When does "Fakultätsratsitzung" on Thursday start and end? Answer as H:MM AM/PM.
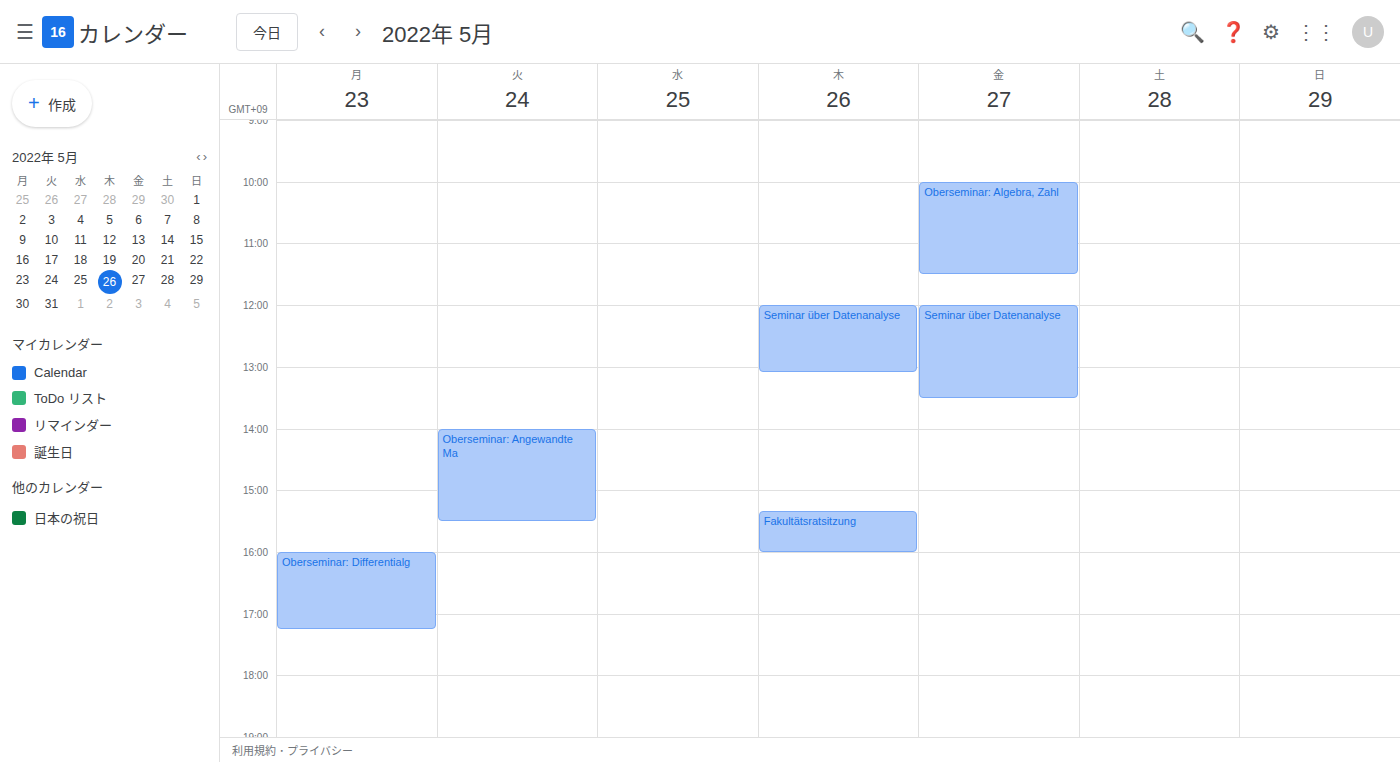
3:20 PM to 4:00 PM